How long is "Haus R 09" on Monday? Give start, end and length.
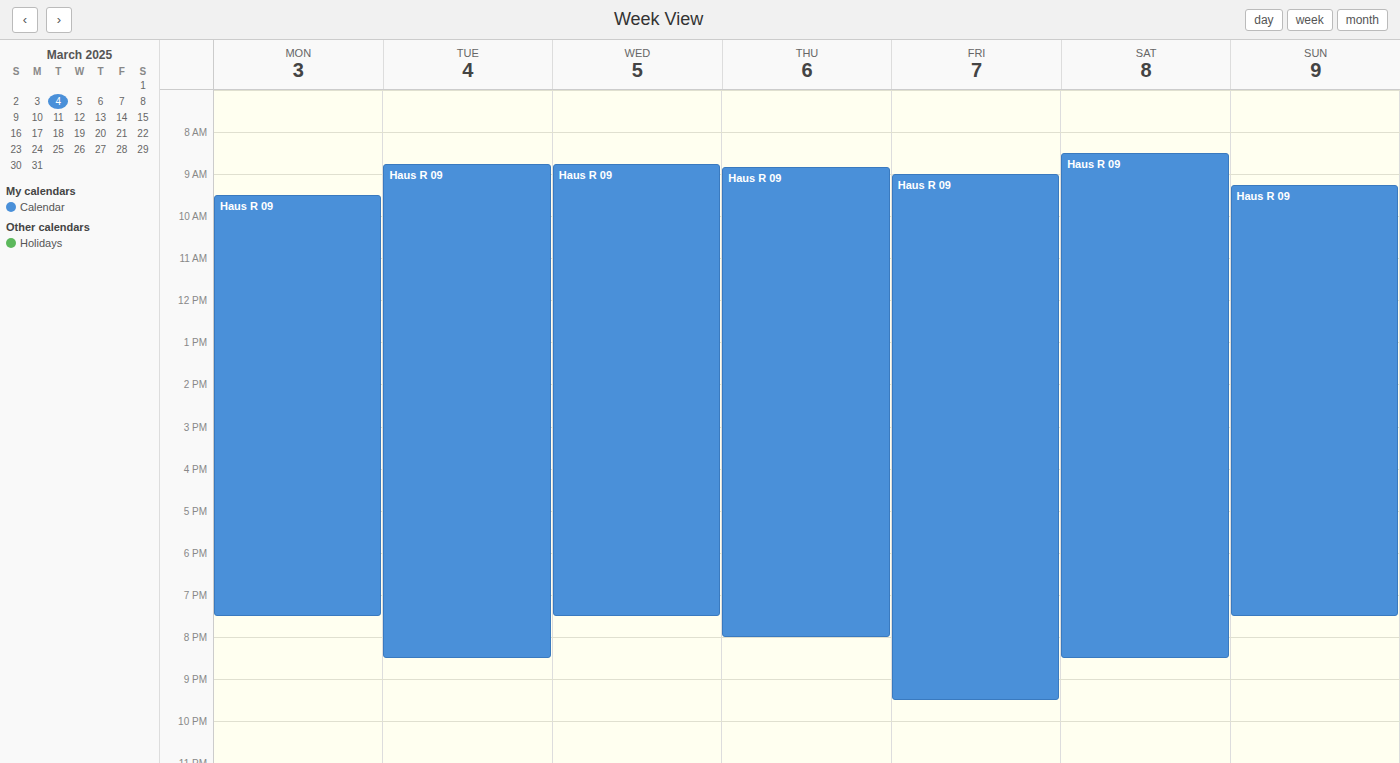
9:30 AM to 7:30 PM, 10 hours